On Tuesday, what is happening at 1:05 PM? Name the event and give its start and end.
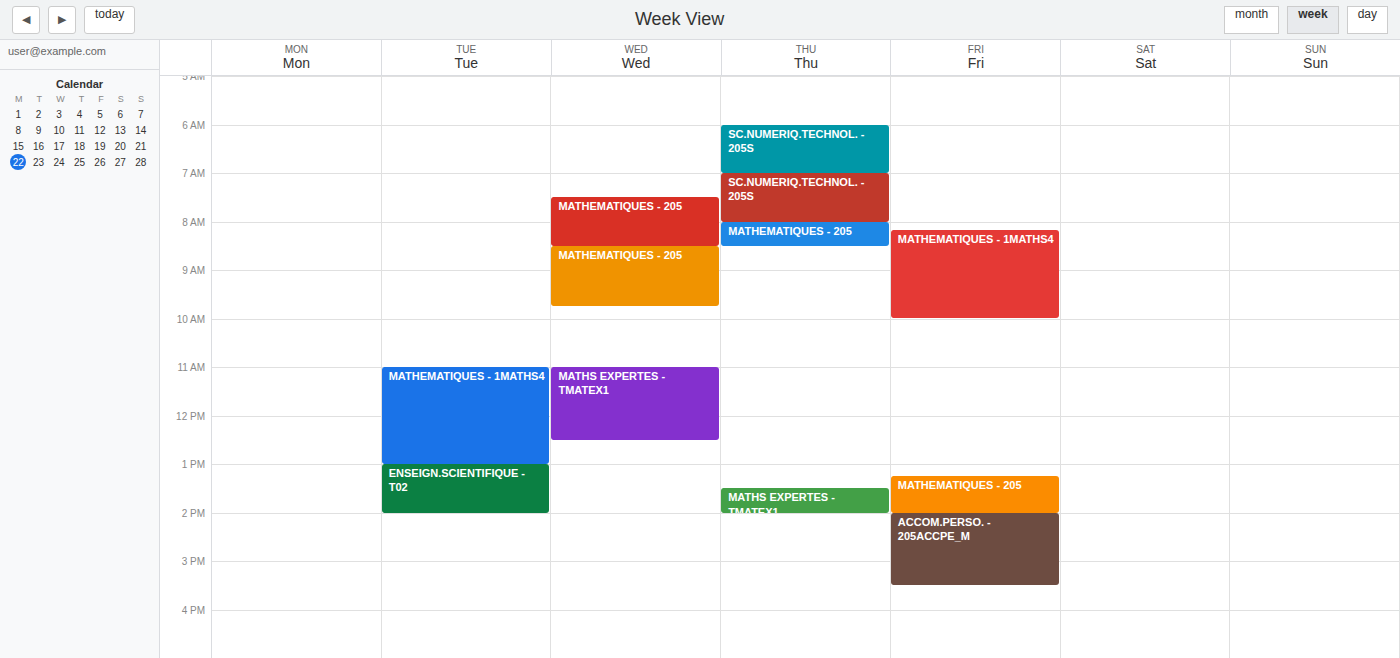
"ENSEIGN.SCIENTIFIQUE - T02", 1:00 PM to 2:00 PM